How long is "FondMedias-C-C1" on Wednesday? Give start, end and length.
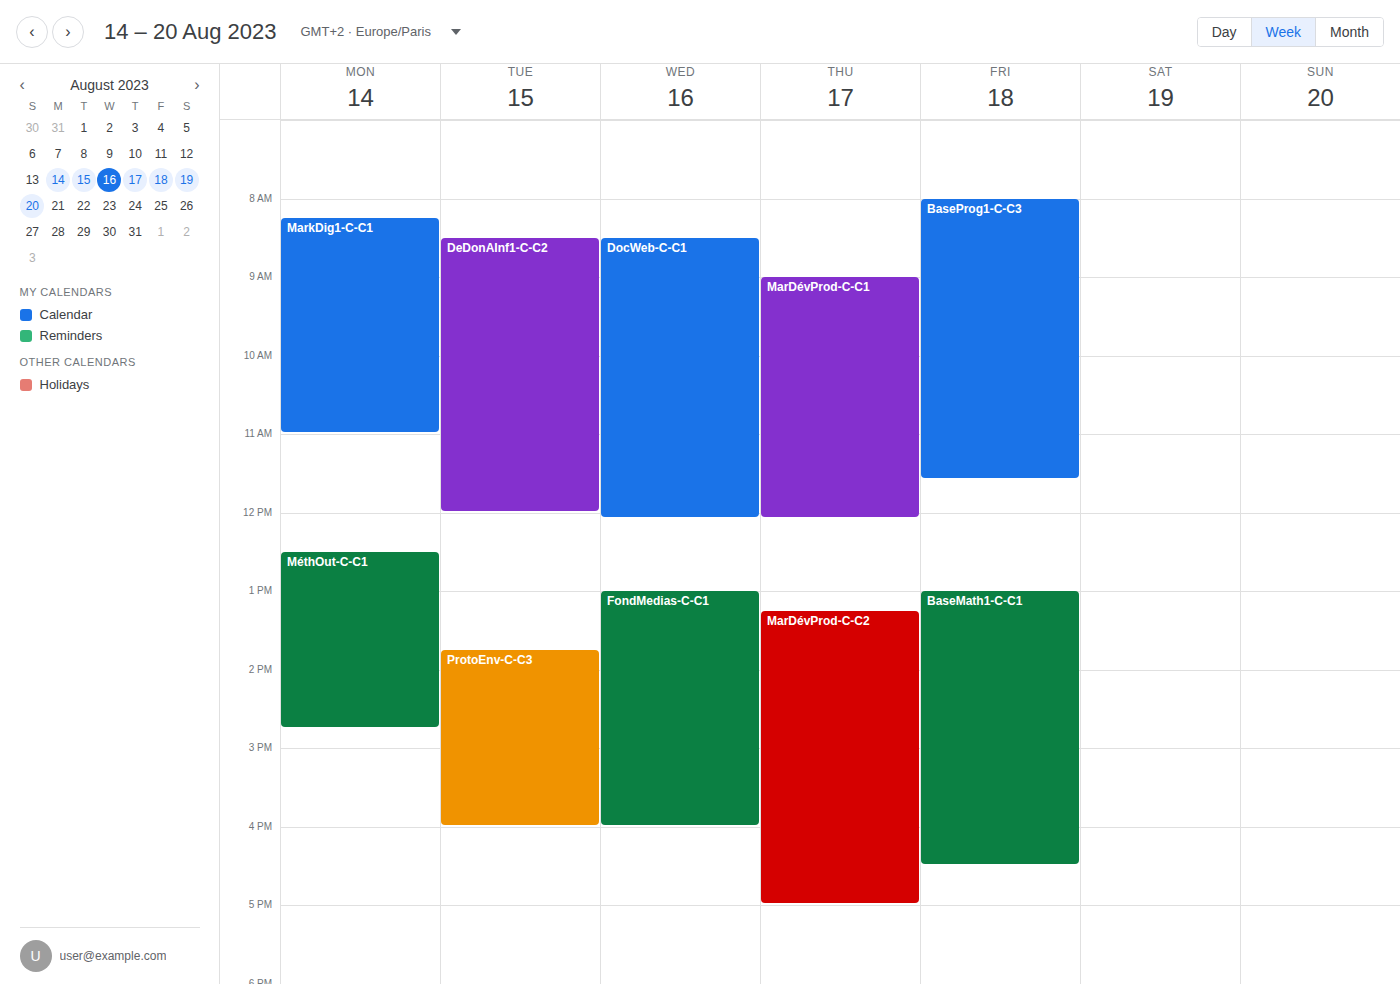
1:00 PM to 4:00 PM, 3 hours